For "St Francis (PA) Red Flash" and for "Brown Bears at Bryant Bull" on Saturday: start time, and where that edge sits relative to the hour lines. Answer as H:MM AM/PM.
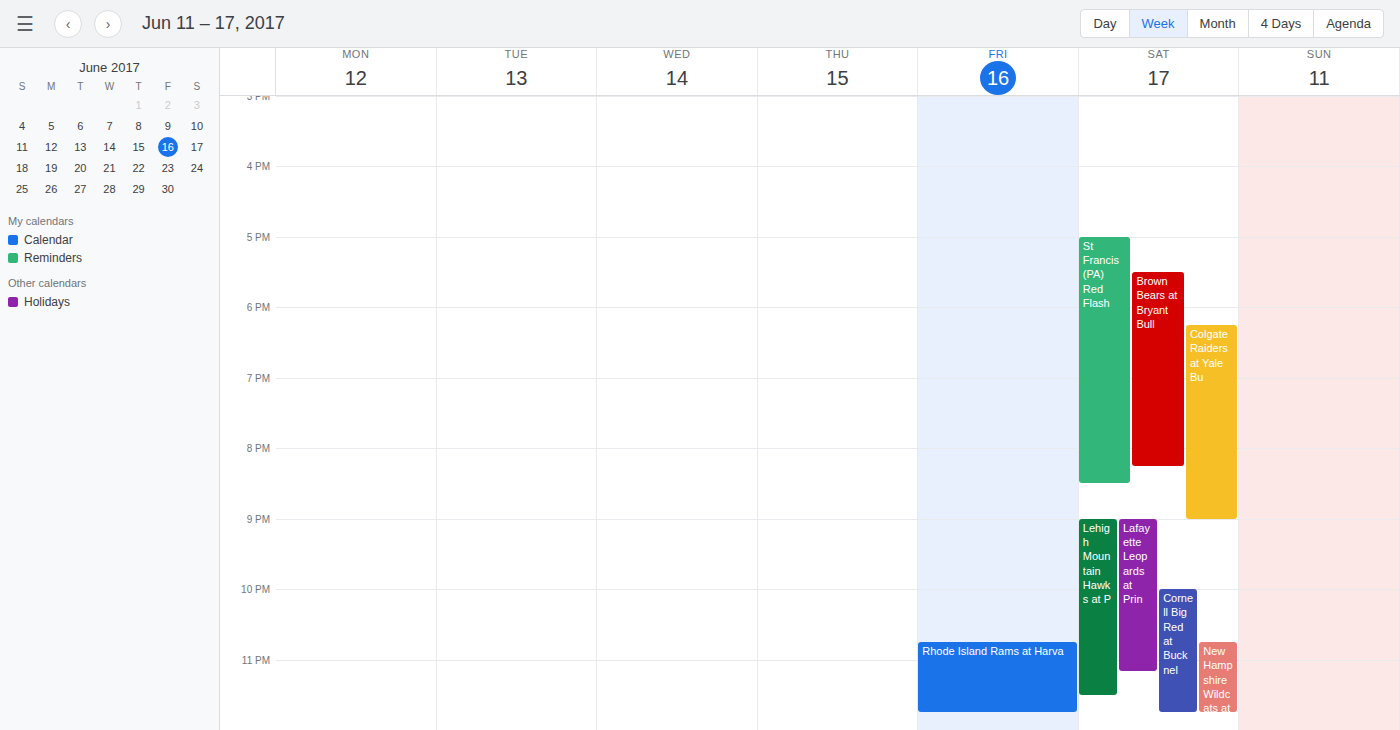
"St Francis (PA) Red Flash": 5:00 PM, exactly on the 5 PM line. "Brown Bears at Bryant Bull": 5:30 PM, halfway between the 5 PM and 6 PM lines.